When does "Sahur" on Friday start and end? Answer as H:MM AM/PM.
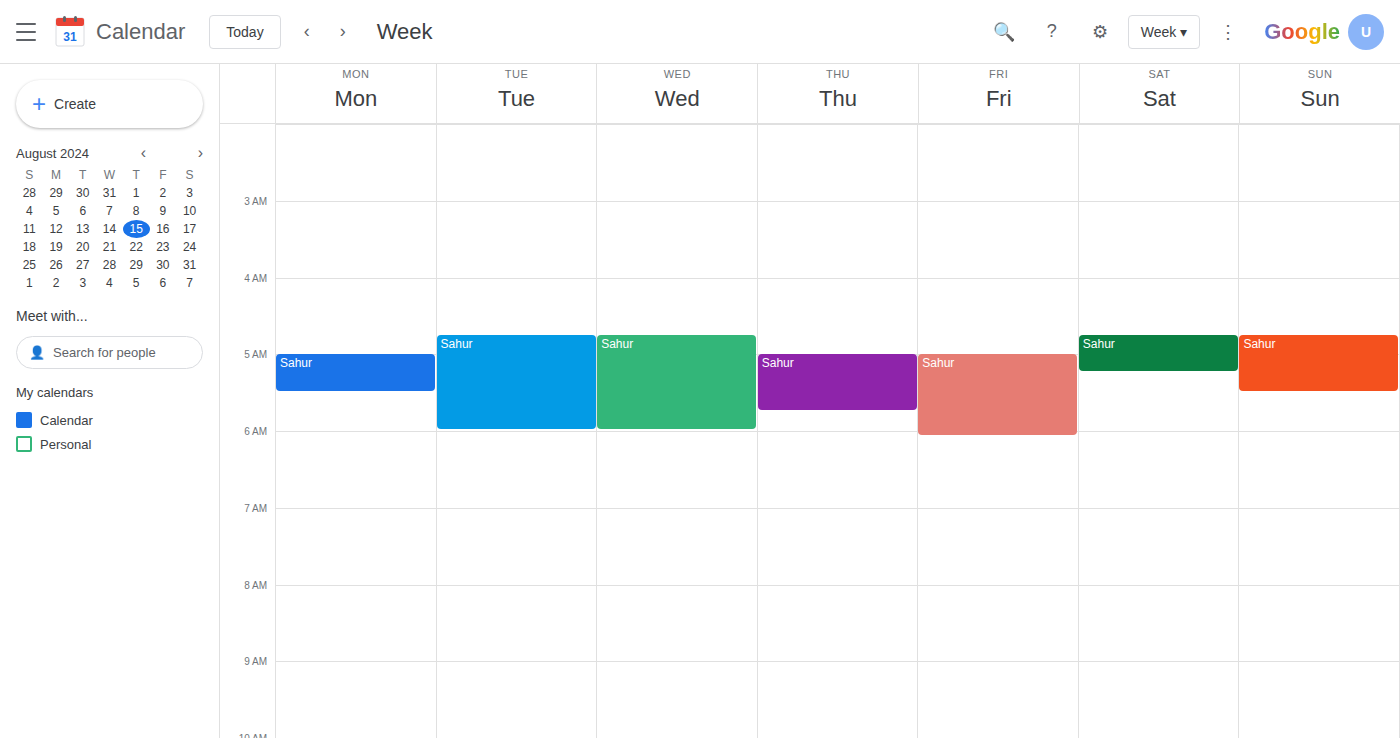
5:00 AM to 6:05 AM